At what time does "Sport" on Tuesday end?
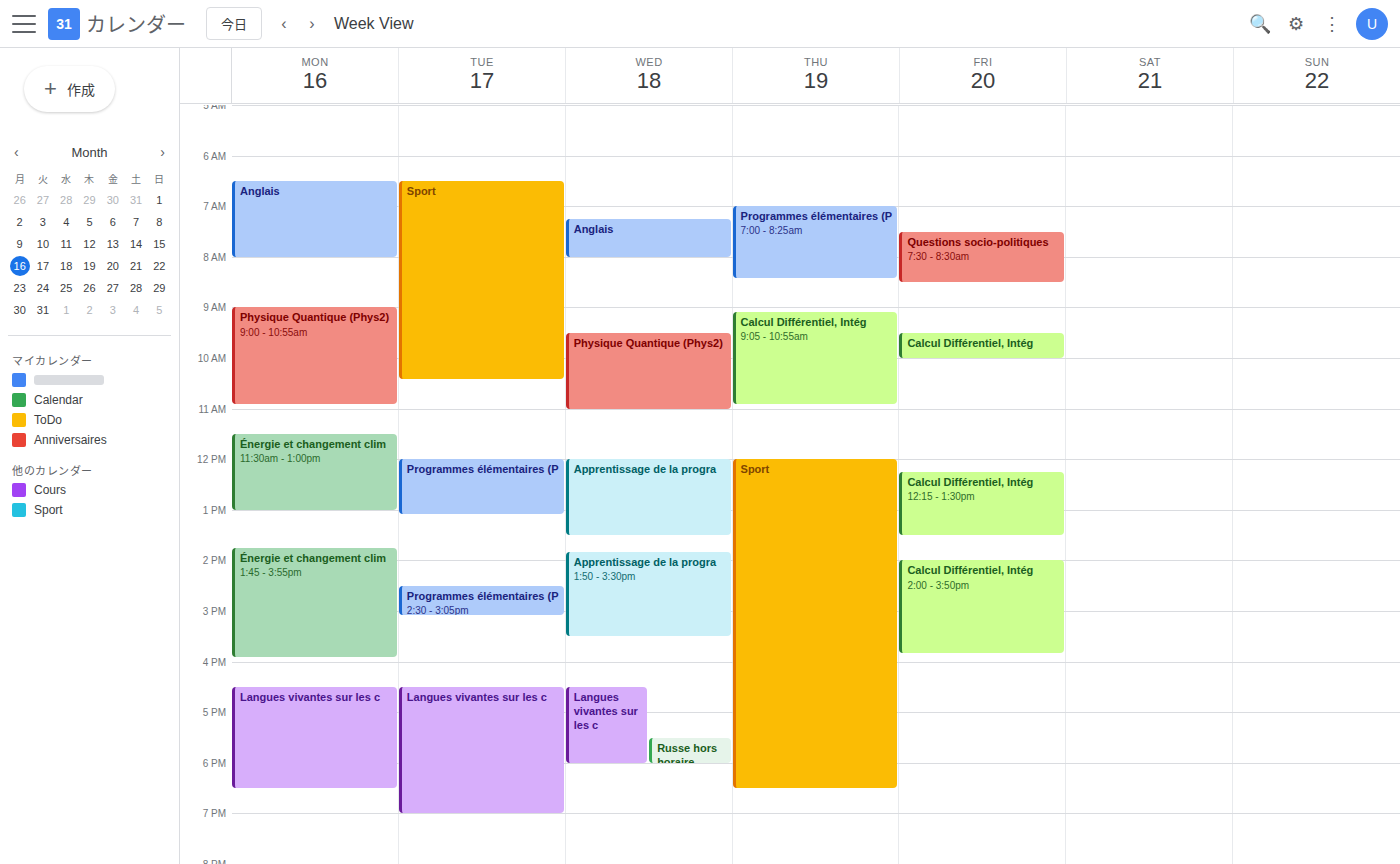
10:25 AM